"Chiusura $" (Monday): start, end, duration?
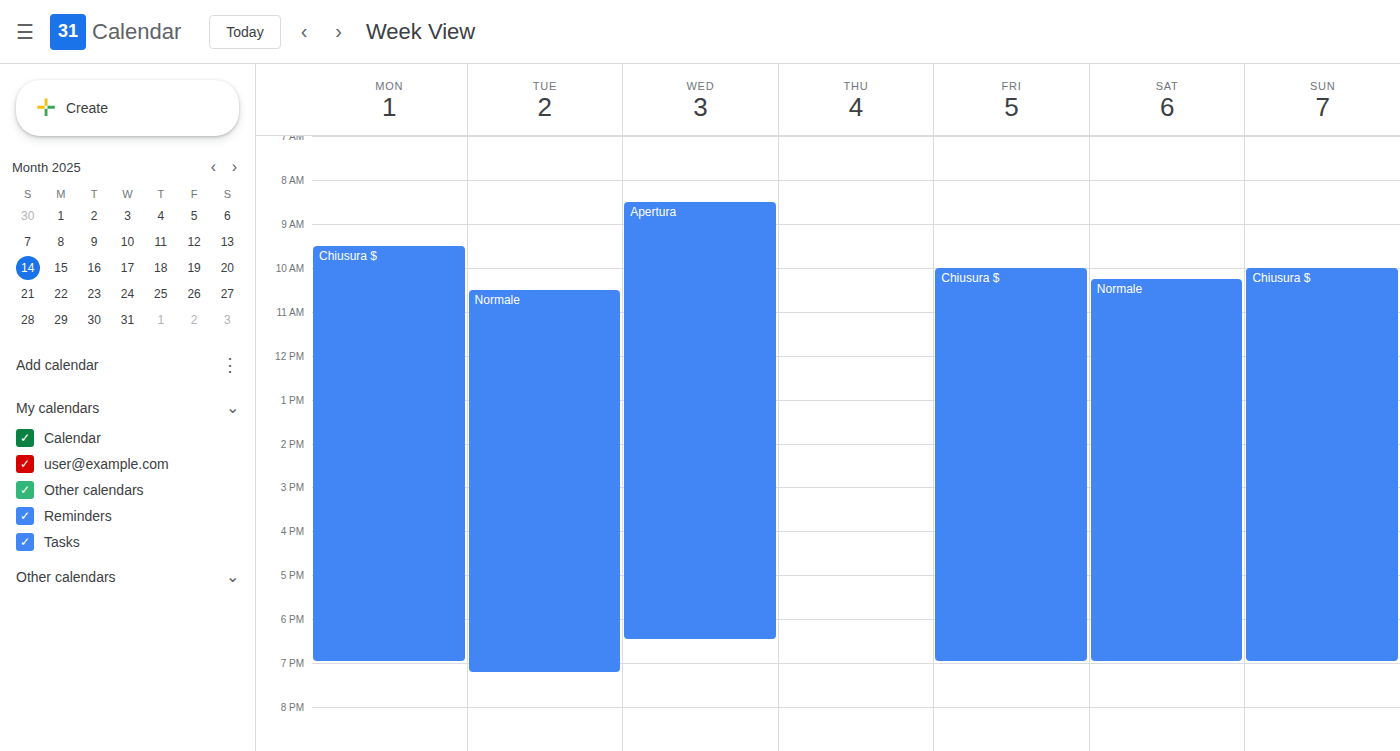
09:30 to 19:00, 9 hours 30 minutes